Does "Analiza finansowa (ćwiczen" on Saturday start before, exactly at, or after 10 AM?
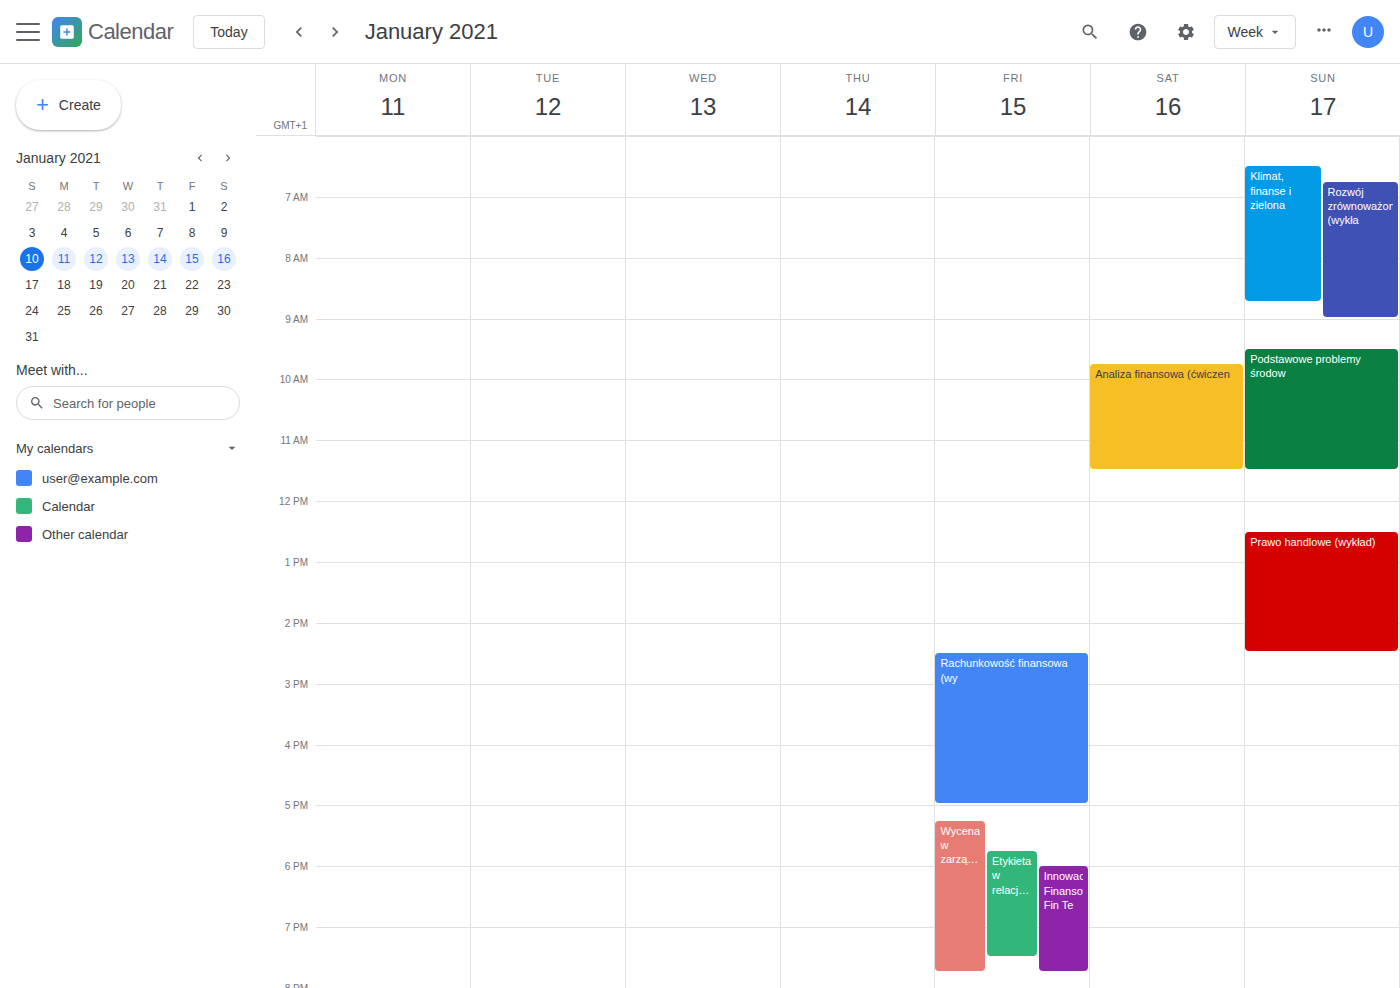
9:45 AM -- before 10 AM, 15 minutes above the 10 AM line.